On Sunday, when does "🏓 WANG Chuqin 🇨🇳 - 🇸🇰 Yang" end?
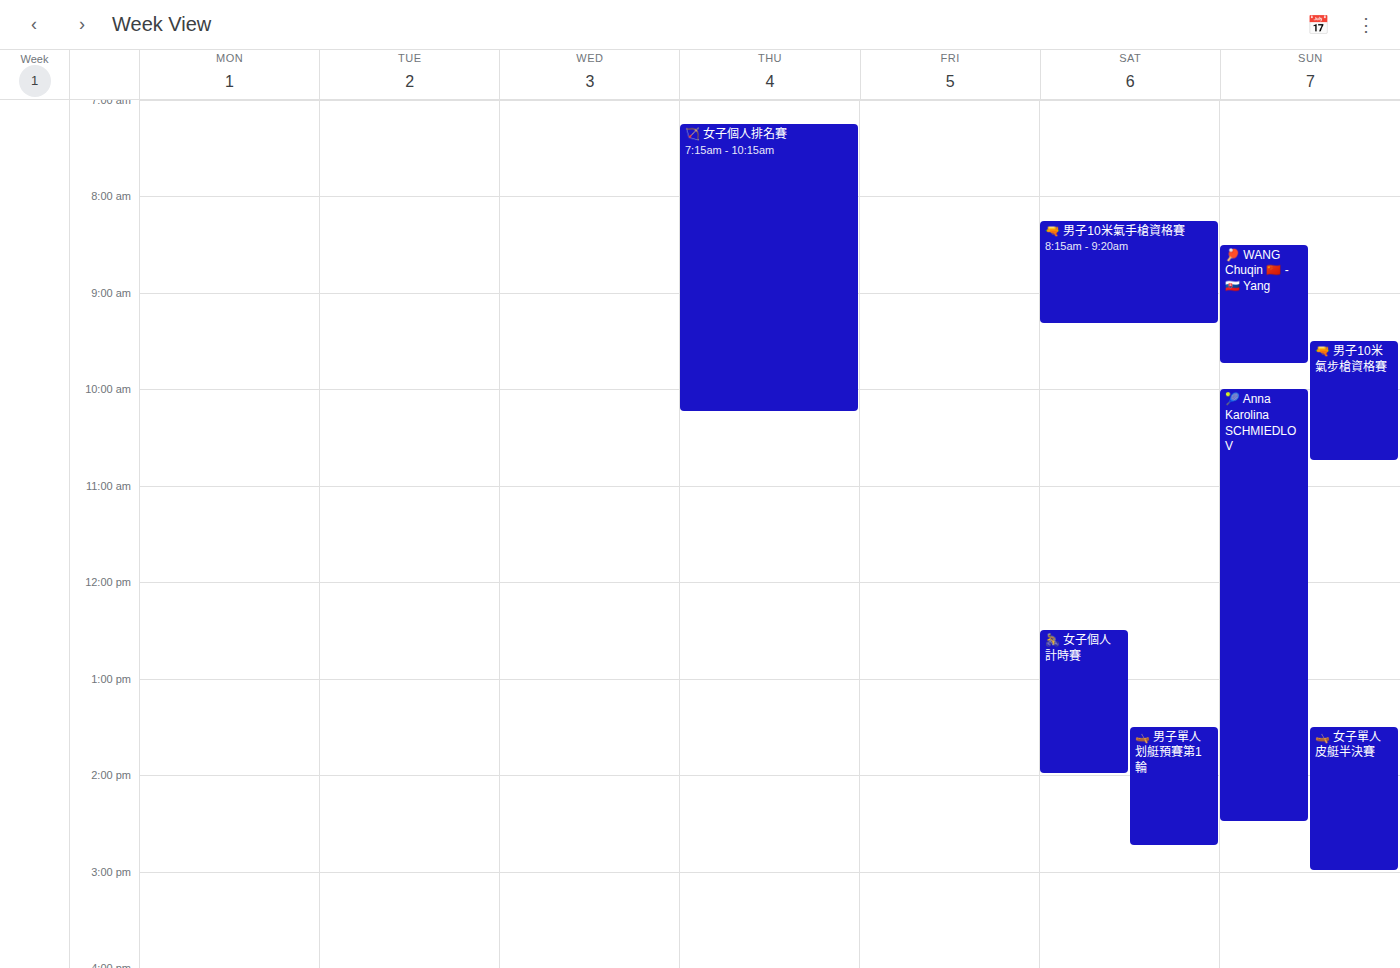
9:45 AM